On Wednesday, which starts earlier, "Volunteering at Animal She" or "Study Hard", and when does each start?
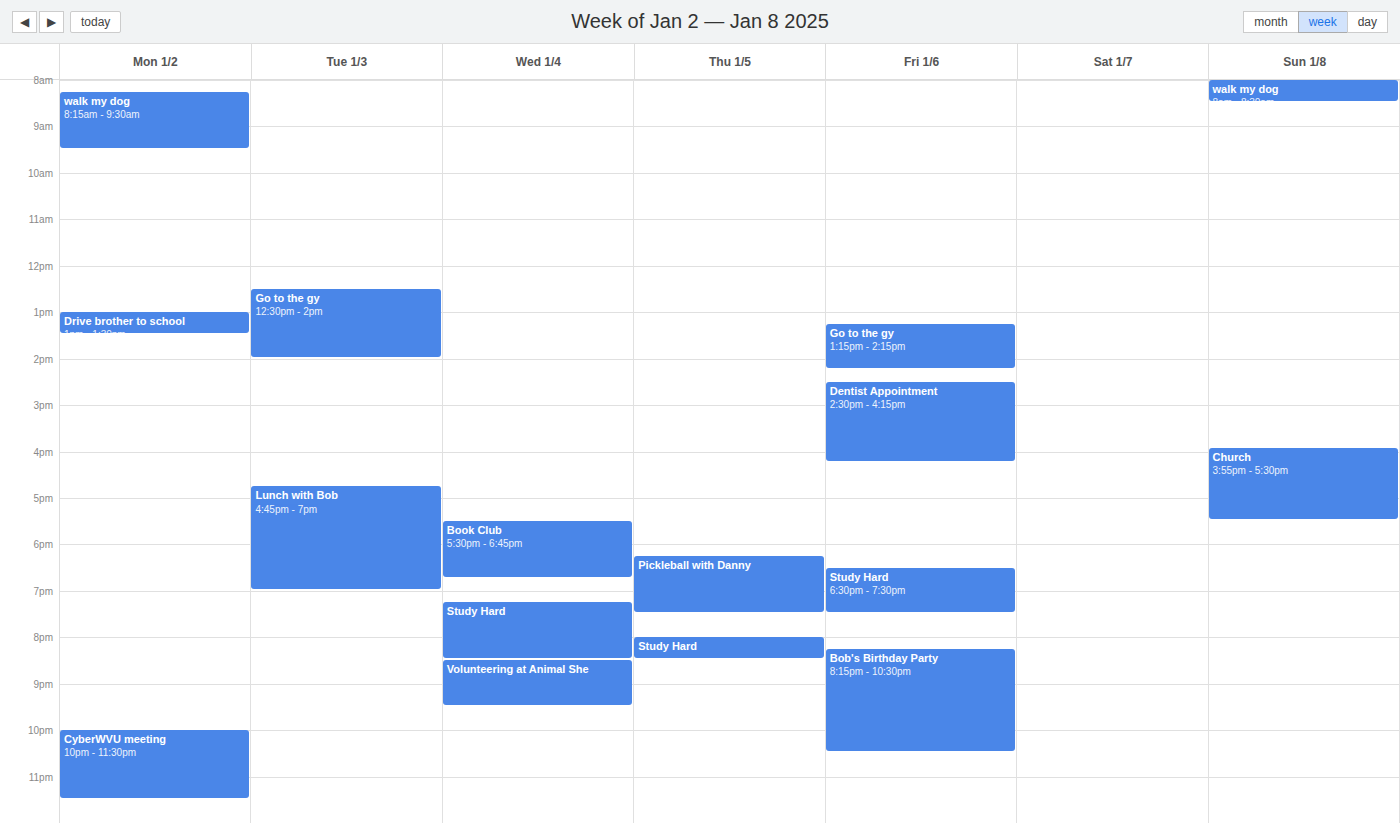
"Study Hard" 7:15 PM; "Volunteering at Animal She" 8:30 PM.